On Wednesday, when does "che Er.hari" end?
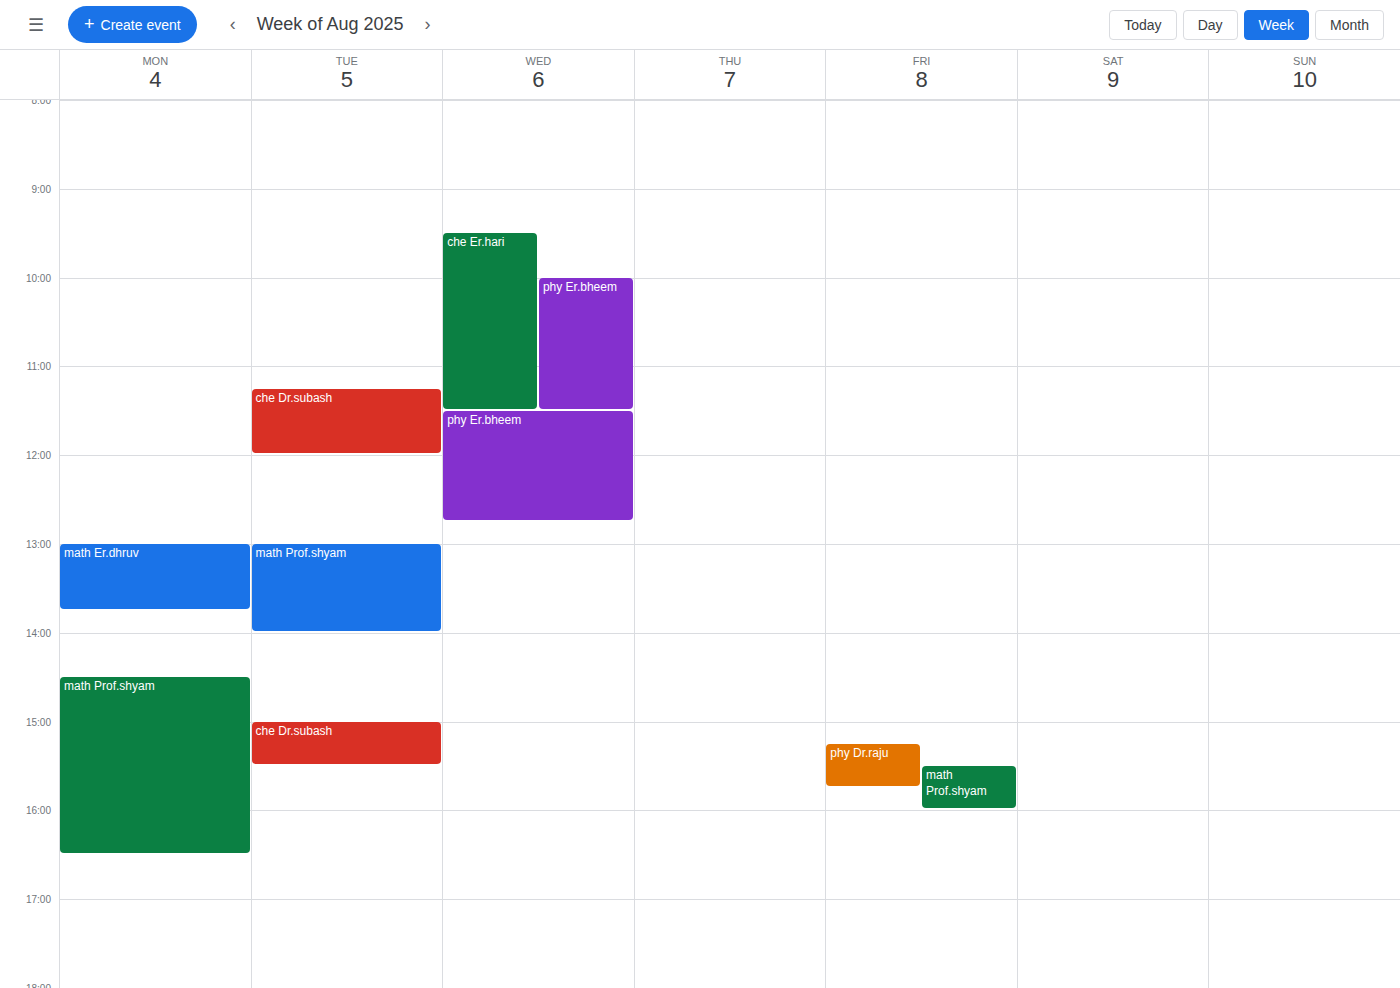
11:30